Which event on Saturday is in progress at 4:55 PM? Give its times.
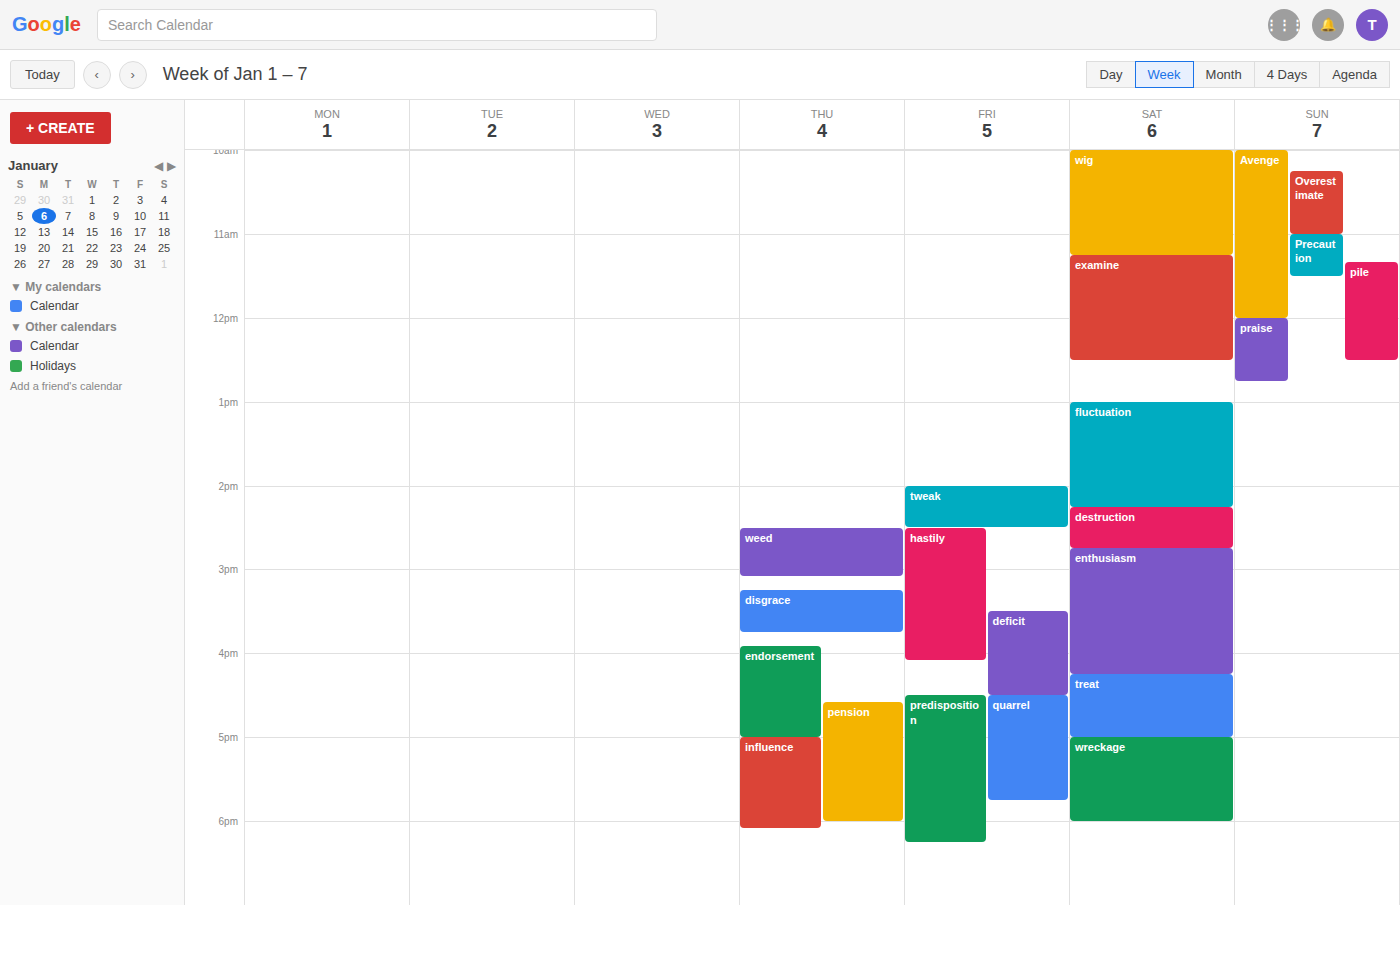
"treat", 4:15 PM to 5:00 PM